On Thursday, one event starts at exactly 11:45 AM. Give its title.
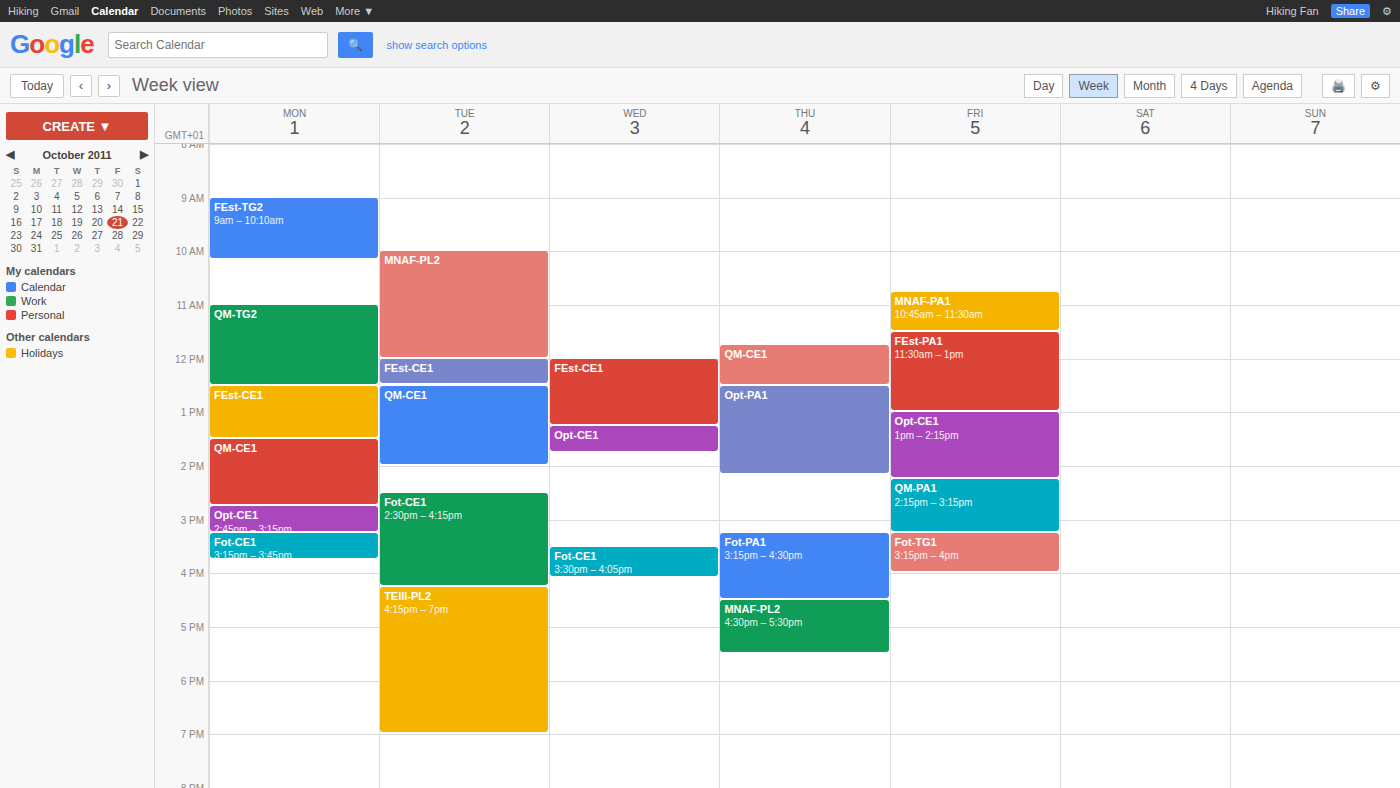
"QM-CE1"